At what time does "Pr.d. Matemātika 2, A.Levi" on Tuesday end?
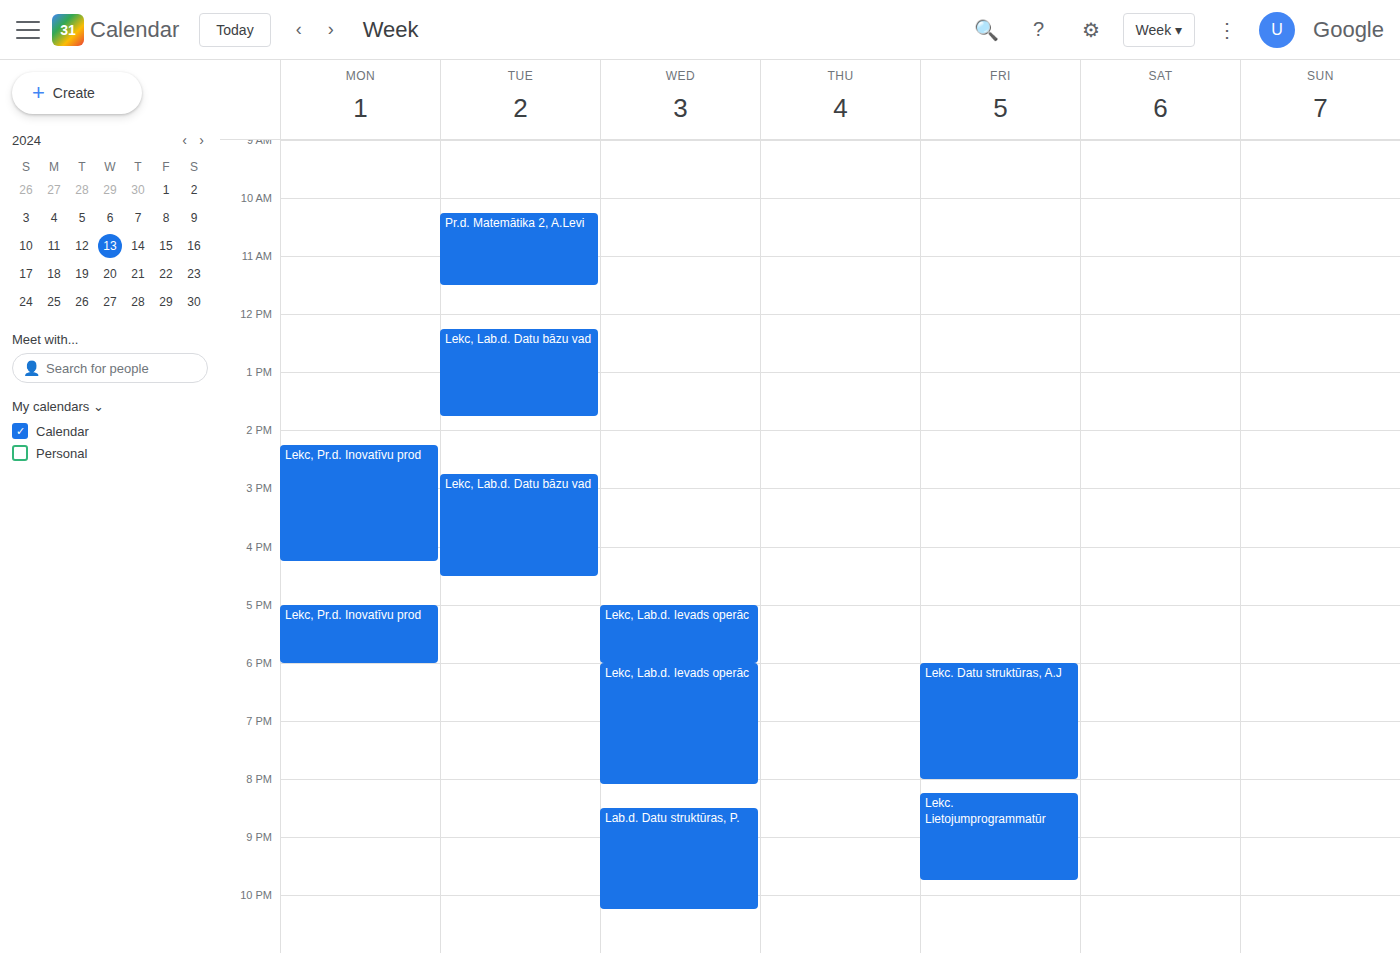
11:30